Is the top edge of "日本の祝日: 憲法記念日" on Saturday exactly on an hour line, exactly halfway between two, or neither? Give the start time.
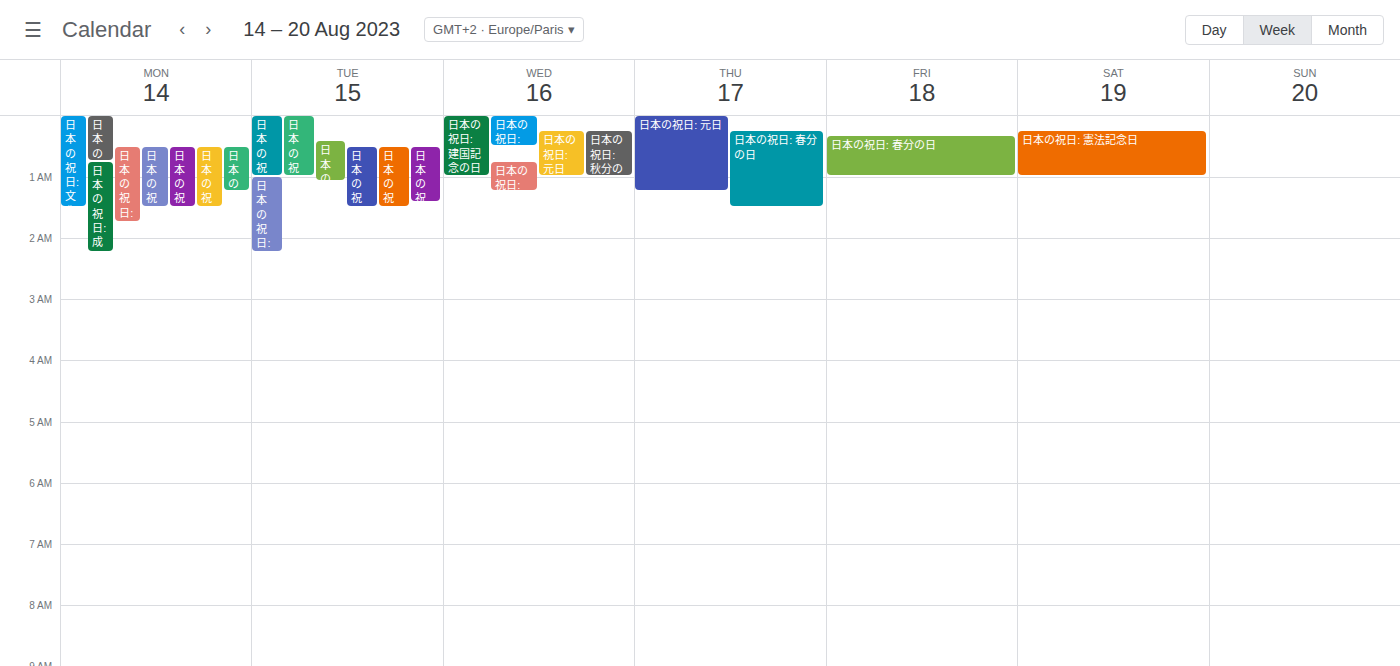
12:15 AM -- neither: a quarter of the way from the 12 AM line to the 1 AM line.